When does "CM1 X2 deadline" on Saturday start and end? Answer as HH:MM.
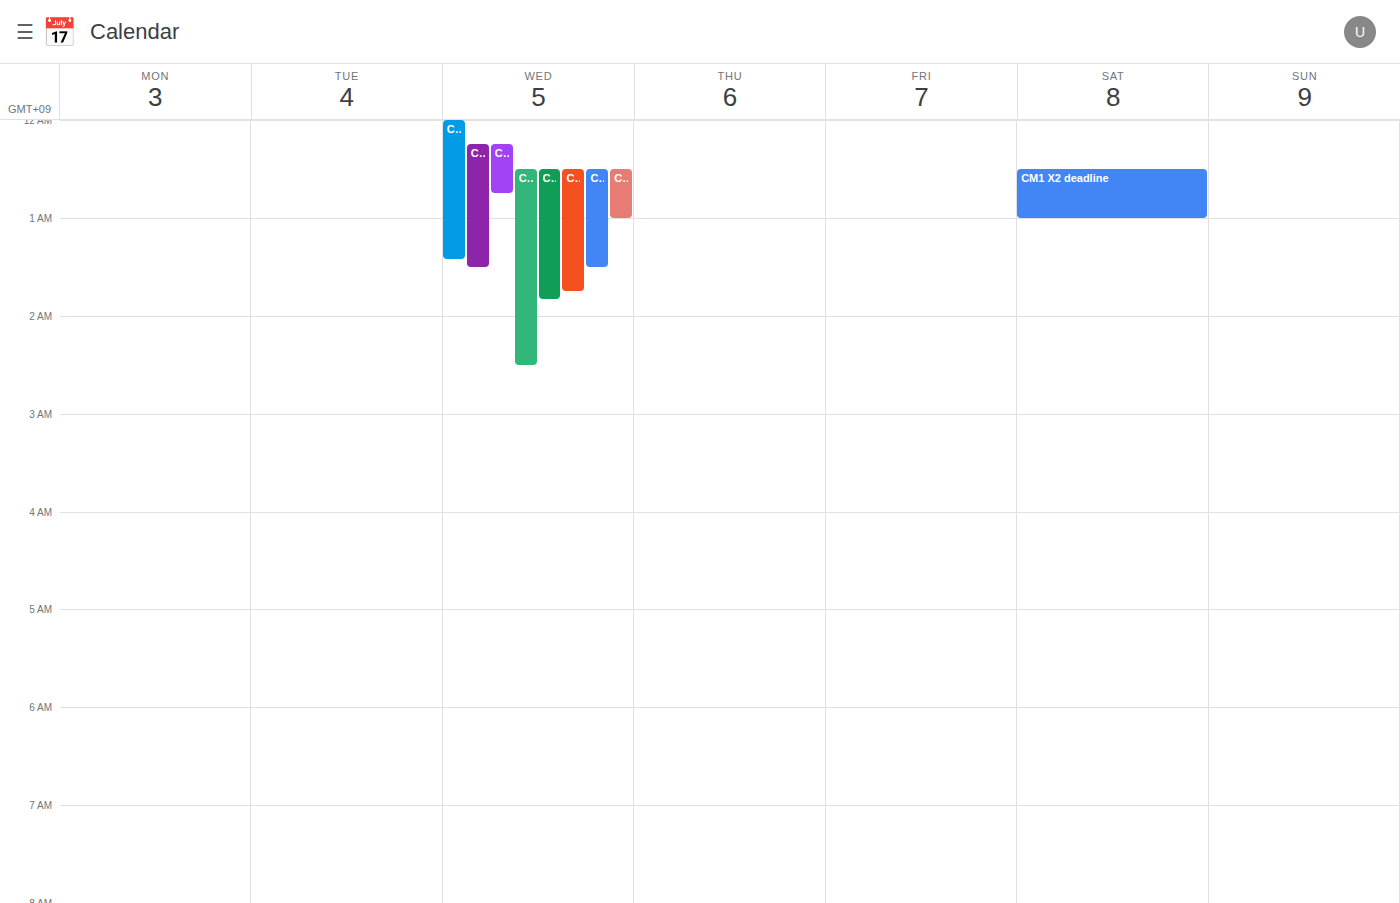
00:30 to 01:00